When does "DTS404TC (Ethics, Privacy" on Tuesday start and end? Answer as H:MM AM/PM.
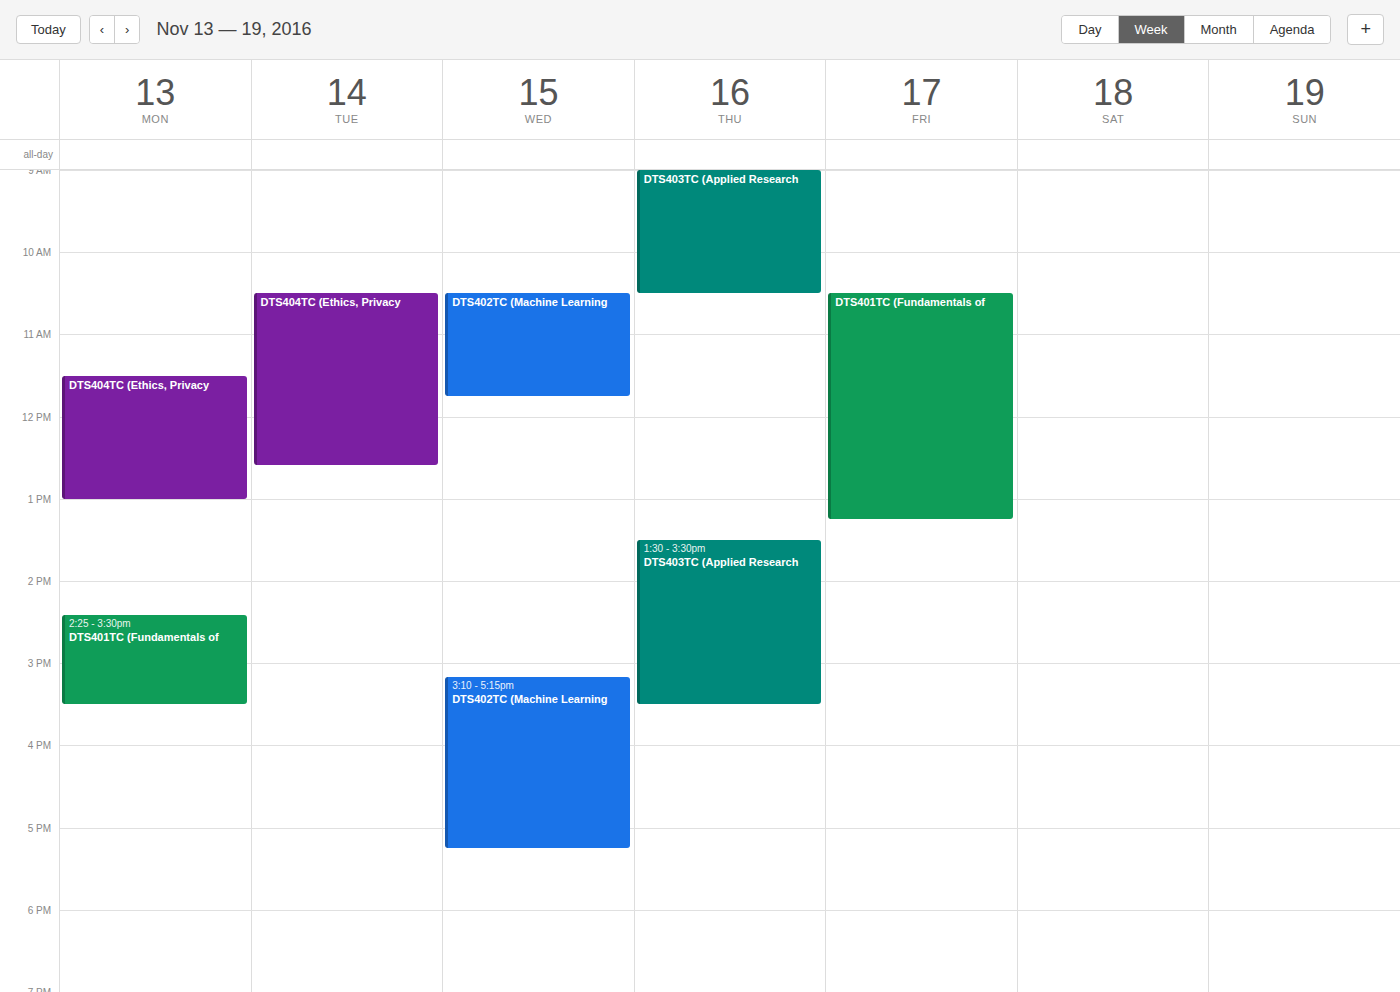
10:30 AM to 12:35 PM